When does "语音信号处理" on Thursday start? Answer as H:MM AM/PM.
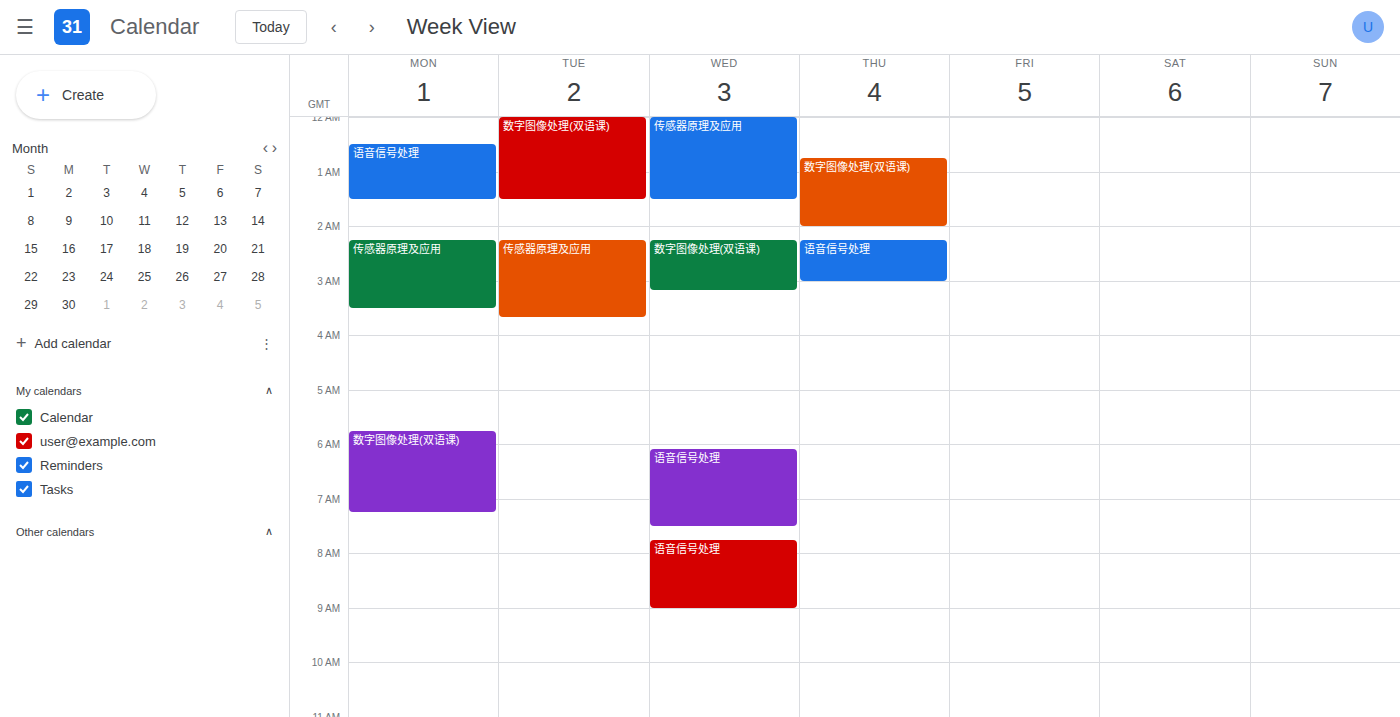
2:15 AM